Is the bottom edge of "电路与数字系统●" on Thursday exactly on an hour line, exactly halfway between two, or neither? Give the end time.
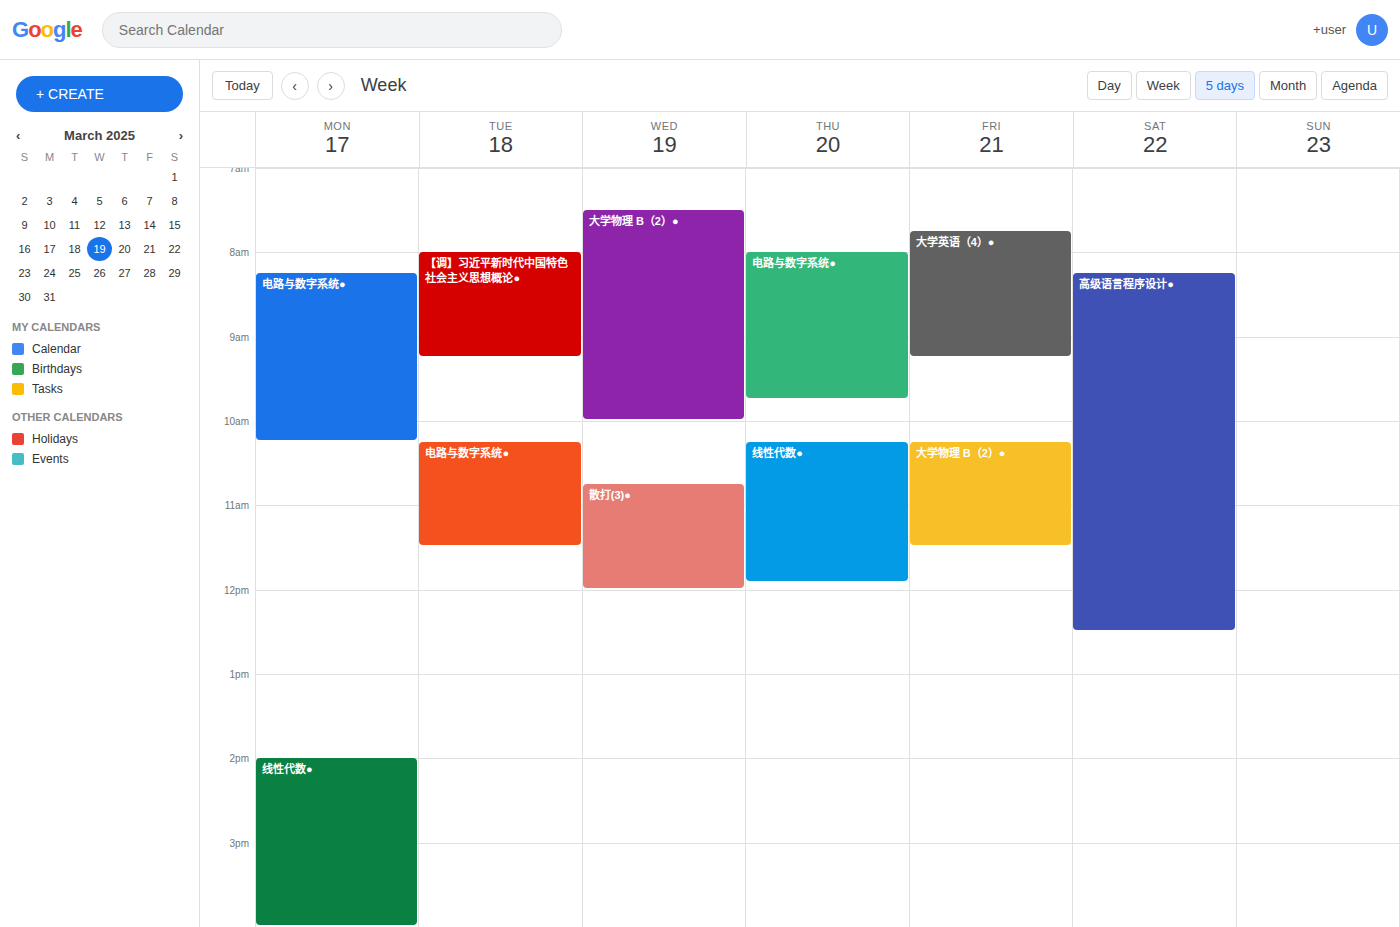
9:45 AM -- neither: three quarters of the way from the 9 AM line to the 10 AM line.